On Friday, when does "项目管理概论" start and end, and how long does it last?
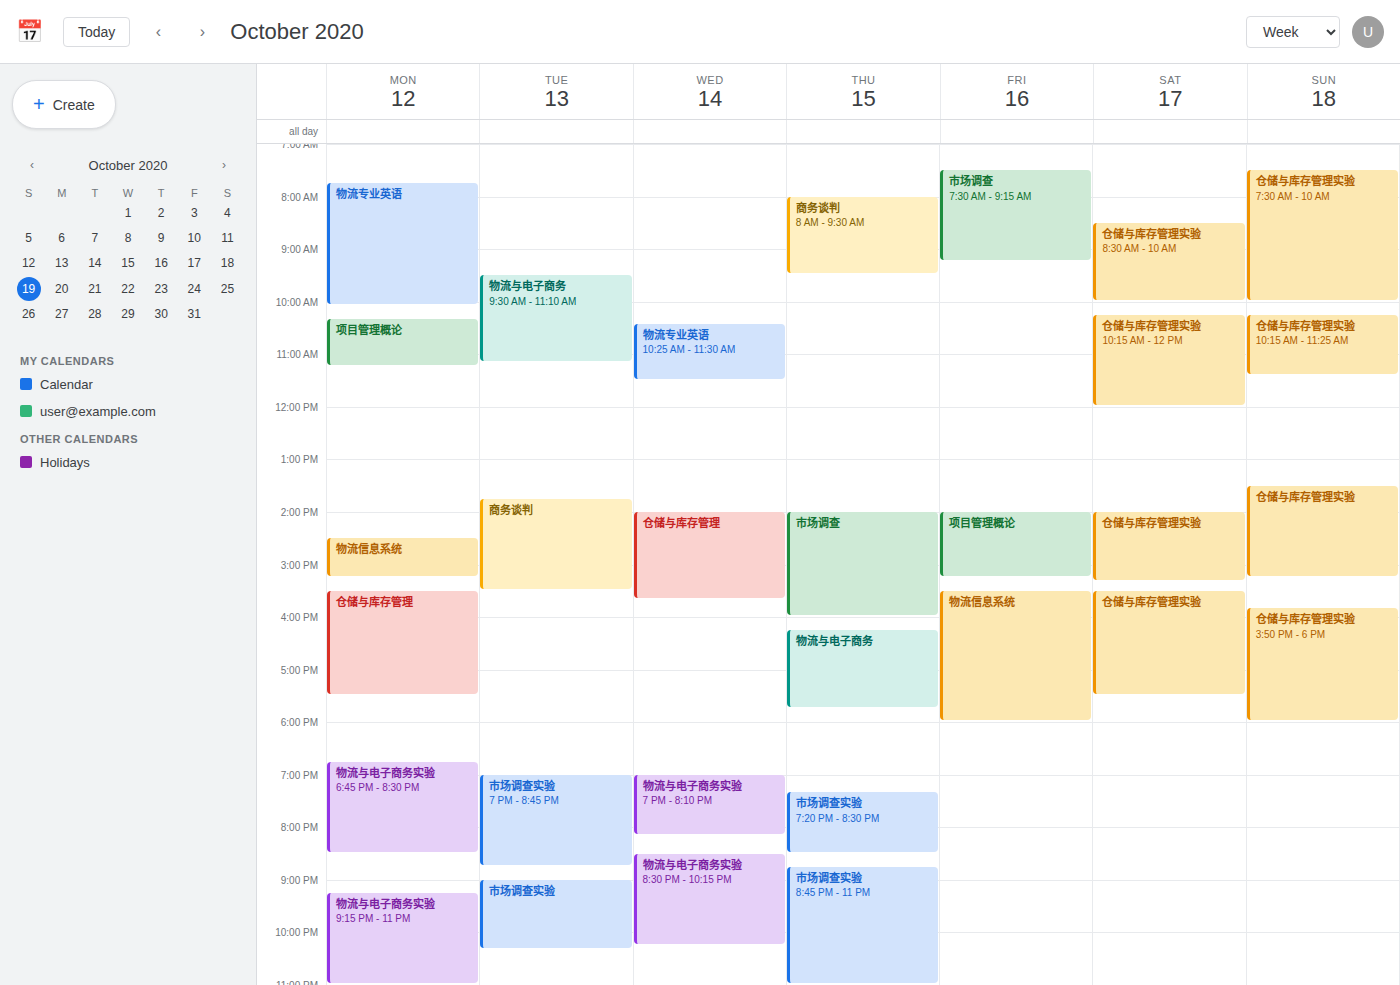
2:00 PM to 3:15 PM, 1 hour 15 minutes